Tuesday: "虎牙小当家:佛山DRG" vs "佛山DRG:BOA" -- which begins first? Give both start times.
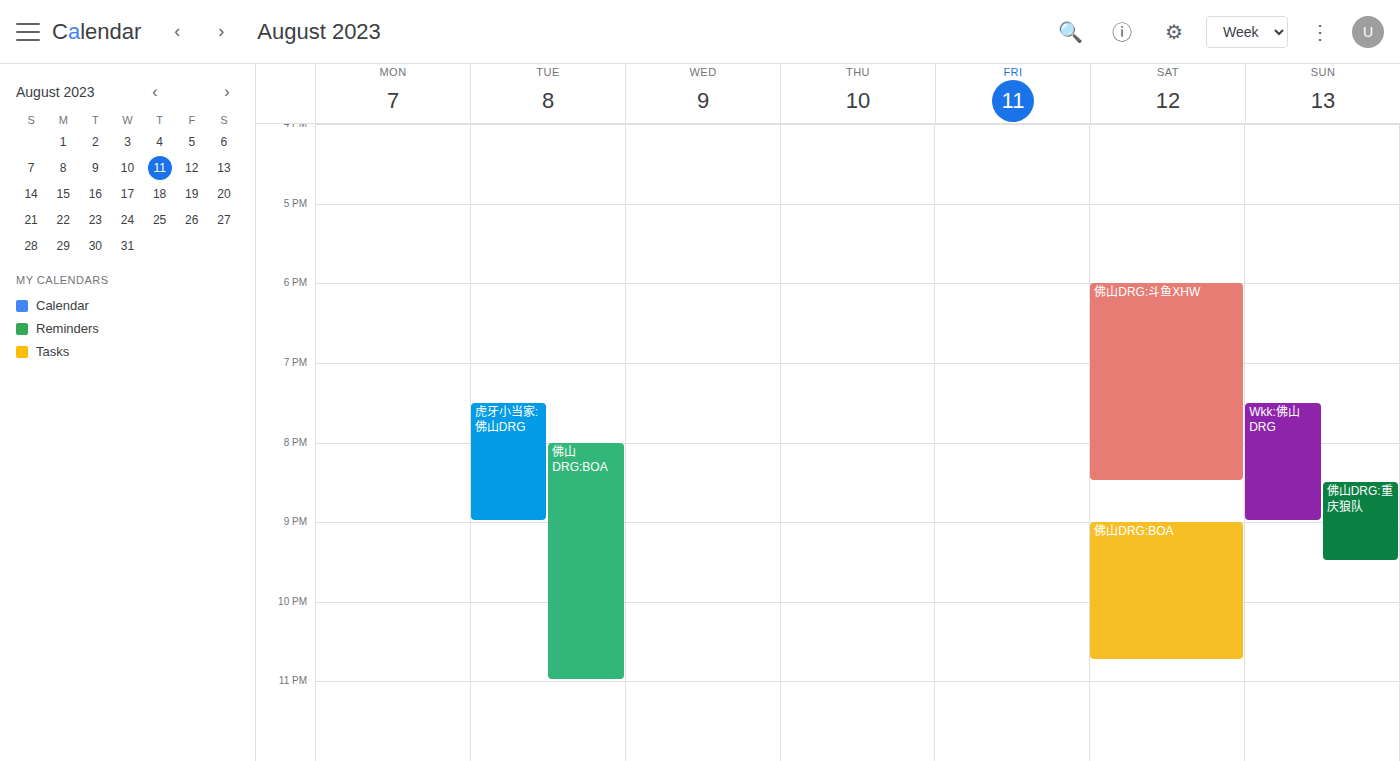
"虎牙小当家:佛山DRG" 7:30 PM; "佛山DRG:BOA" 8:00 PM.